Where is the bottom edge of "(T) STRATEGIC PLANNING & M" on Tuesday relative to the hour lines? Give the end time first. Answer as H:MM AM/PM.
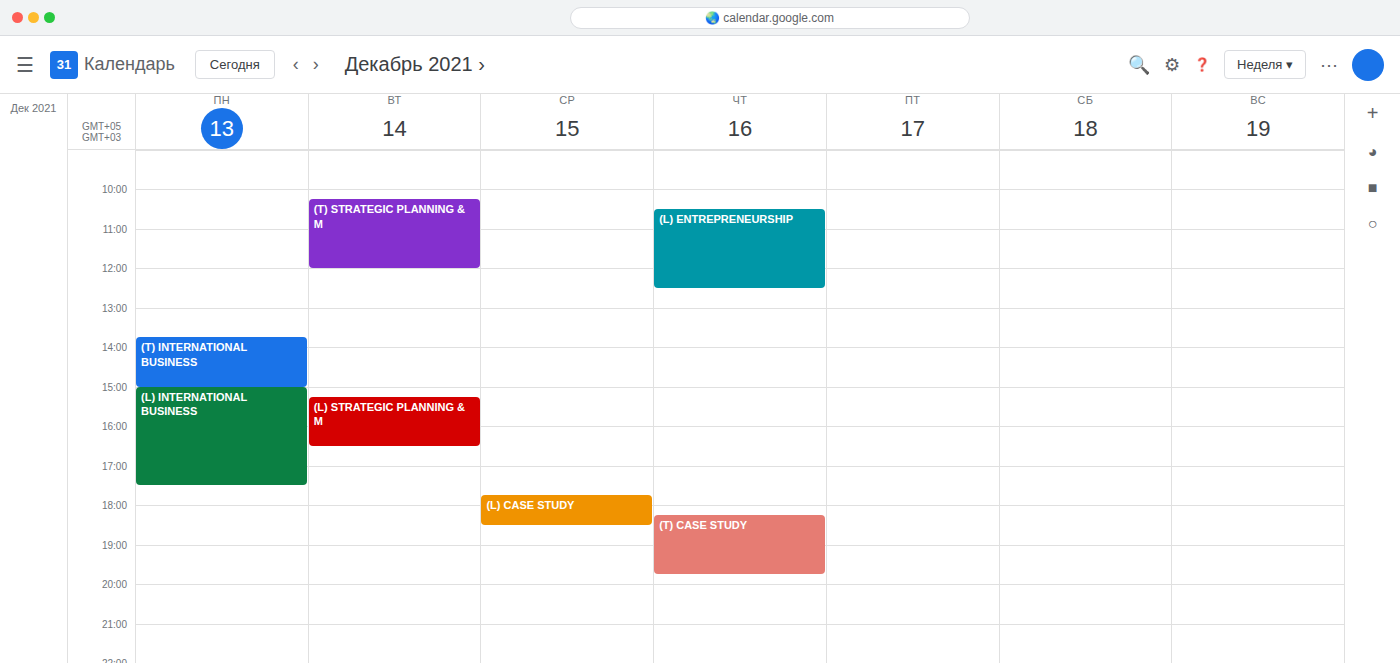
12:00 PM -- exactly on the 12 PM line.